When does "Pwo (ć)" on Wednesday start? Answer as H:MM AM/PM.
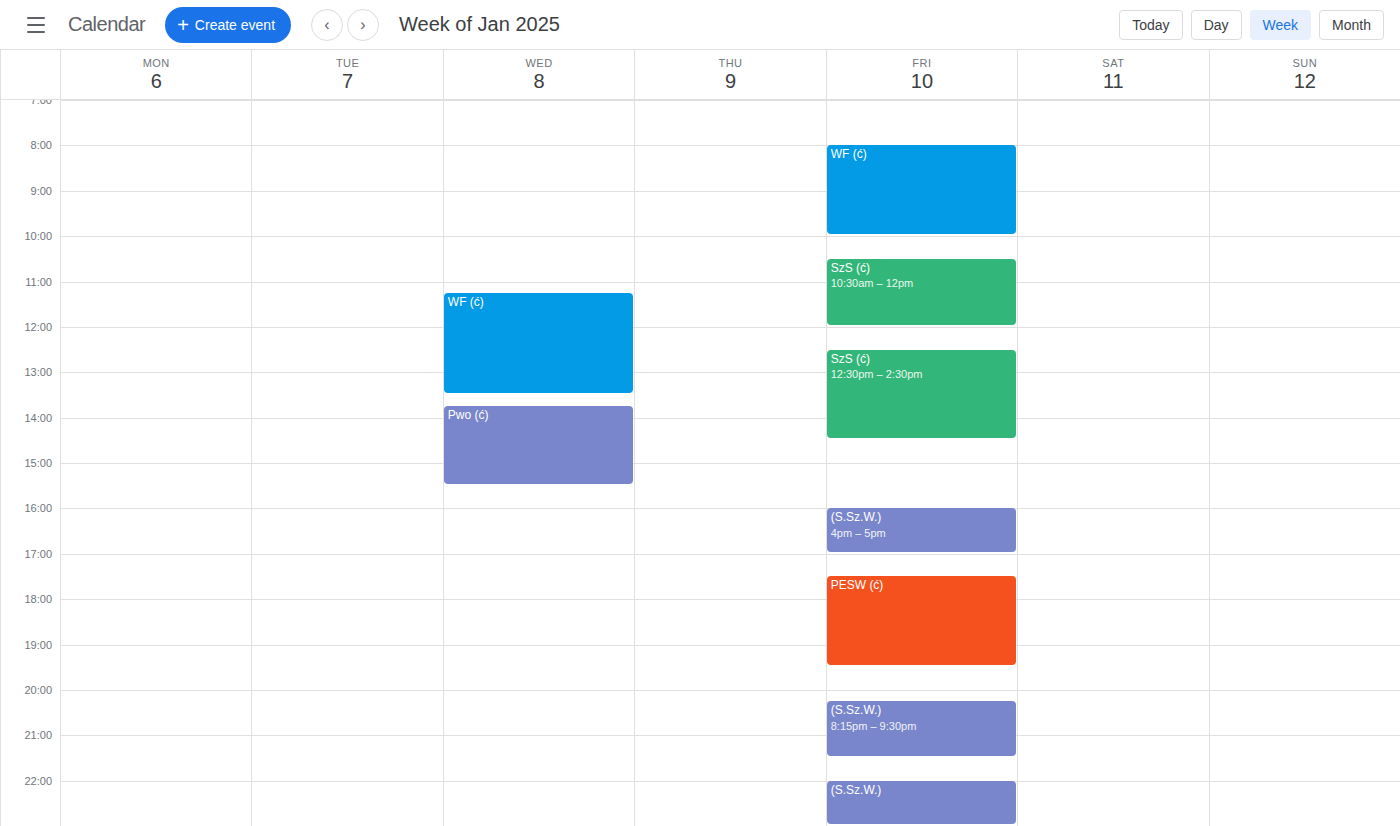
1:45 PM